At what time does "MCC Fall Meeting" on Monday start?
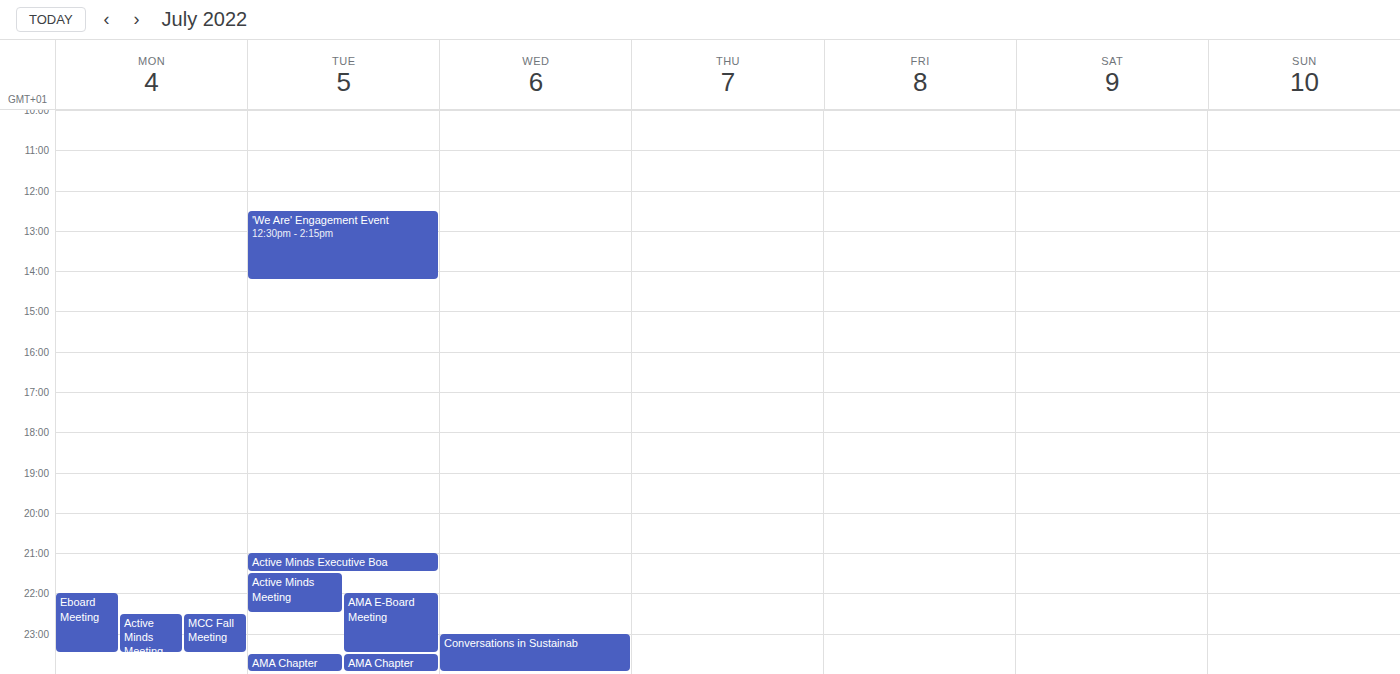
10:30 PM